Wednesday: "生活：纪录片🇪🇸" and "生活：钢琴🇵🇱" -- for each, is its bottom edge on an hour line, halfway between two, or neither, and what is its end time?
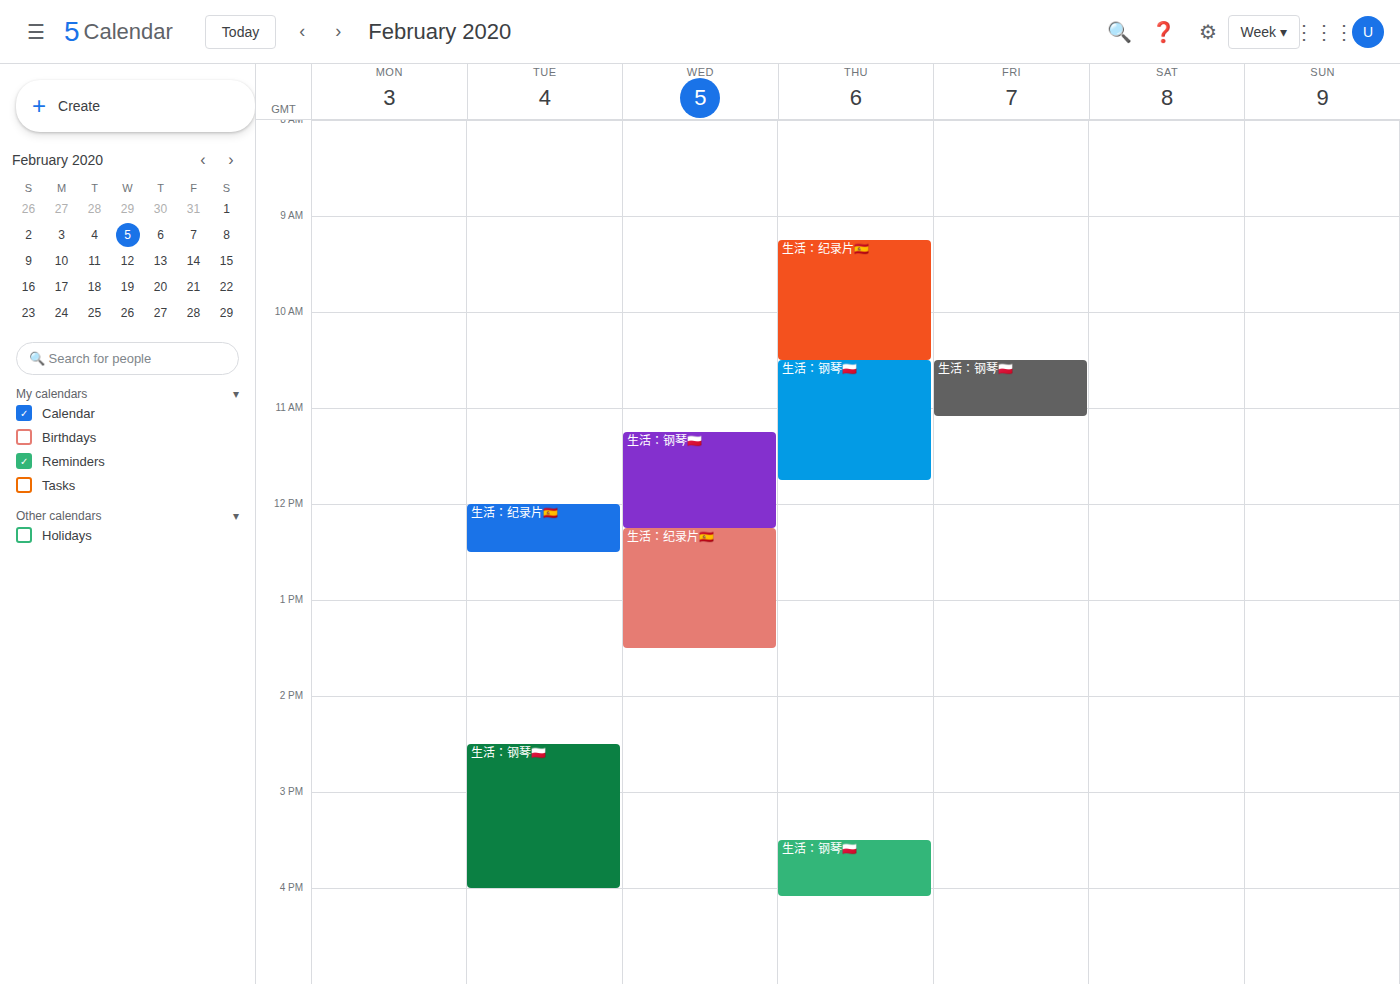
"生活：纪录片🇪🇸": 1:30 PM, halfway between the 1 PM and 2 PM lines. "生活：钢琴🇵🇱": 12:15 PM, neither: a quarter of the way from the 12 PM line to the 1 PM line.